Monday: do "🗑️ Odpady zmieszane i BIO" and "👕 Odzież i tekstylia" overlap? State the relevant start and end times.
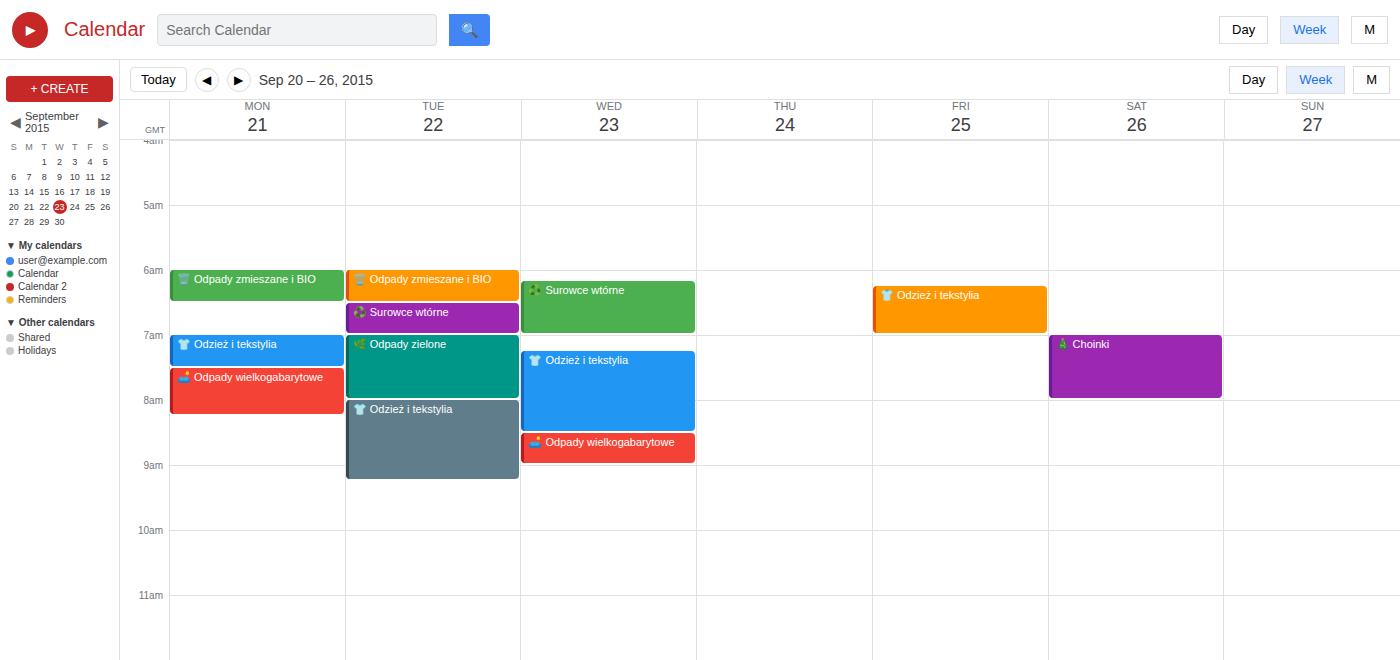
"🗑️ Odpady zmieszane i BIO" ends at 6:30 AM and "👕 Odzież i tekstylia" starts at 7:00 AM -- no overlap.